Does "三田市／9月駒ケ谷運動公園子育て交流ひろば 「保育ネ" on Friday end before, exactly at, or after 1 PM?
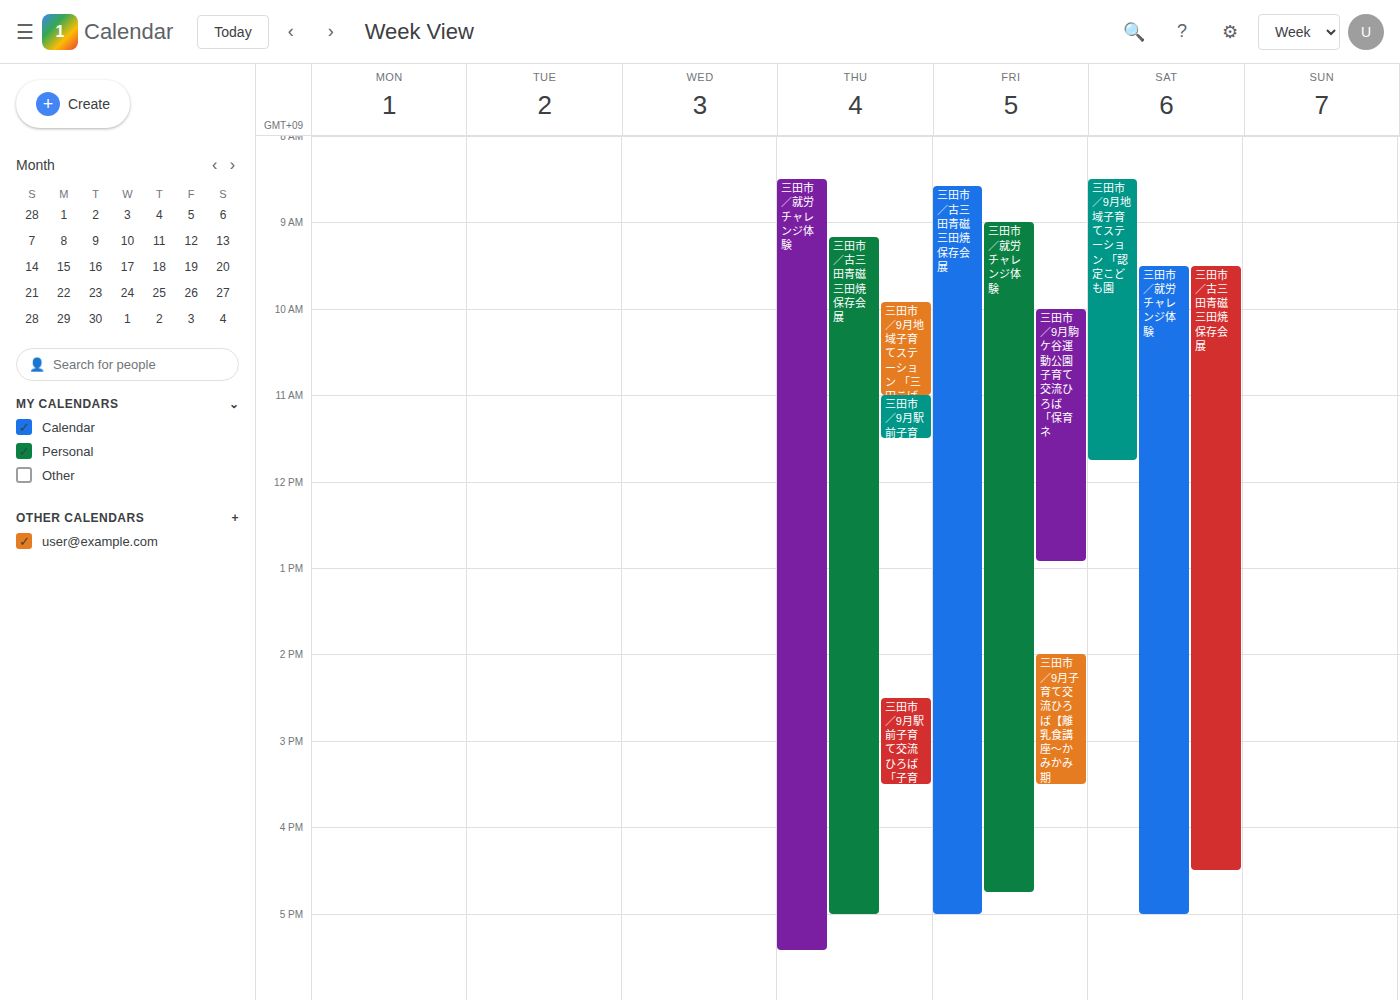
12:55 PM -- before 1 PM, 5 minutes above the 1 PM line.